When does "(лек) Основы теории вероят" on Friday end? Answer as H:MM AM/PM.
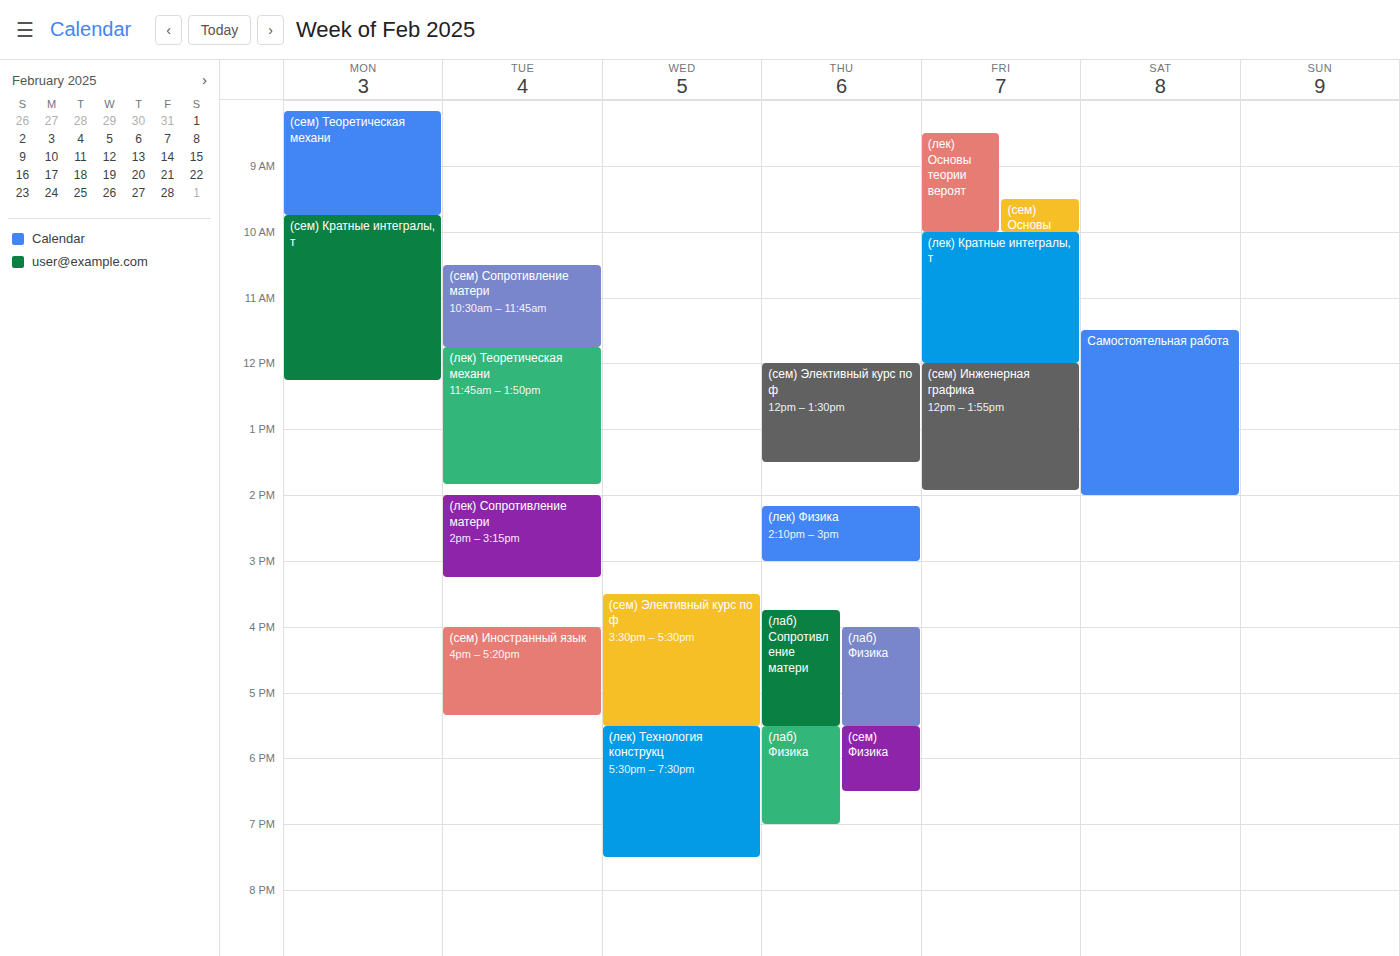
10:00 AM